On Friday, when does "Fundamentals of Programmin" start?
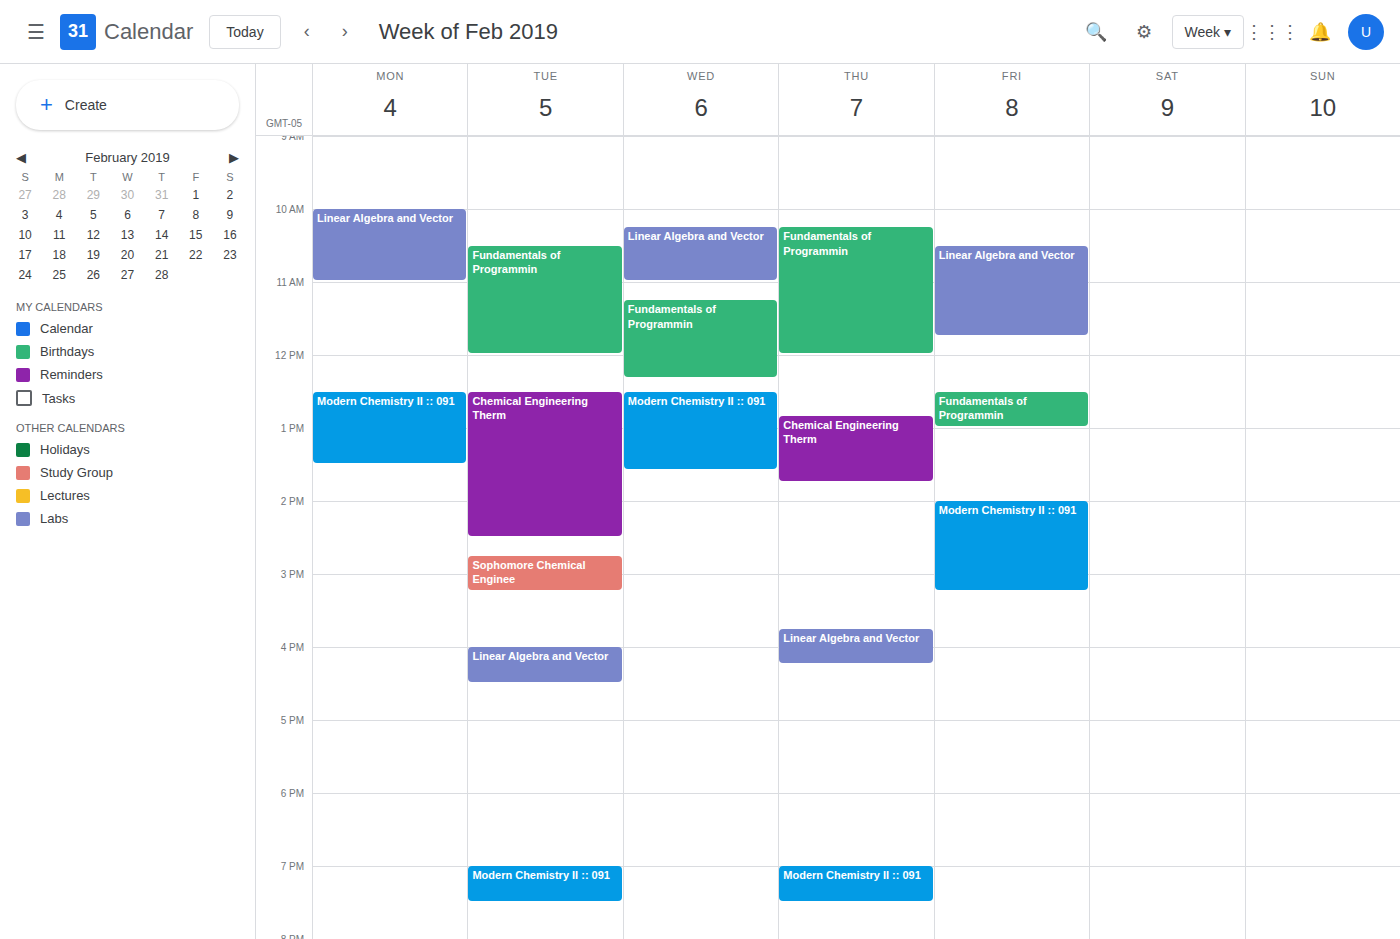
12:30 PM